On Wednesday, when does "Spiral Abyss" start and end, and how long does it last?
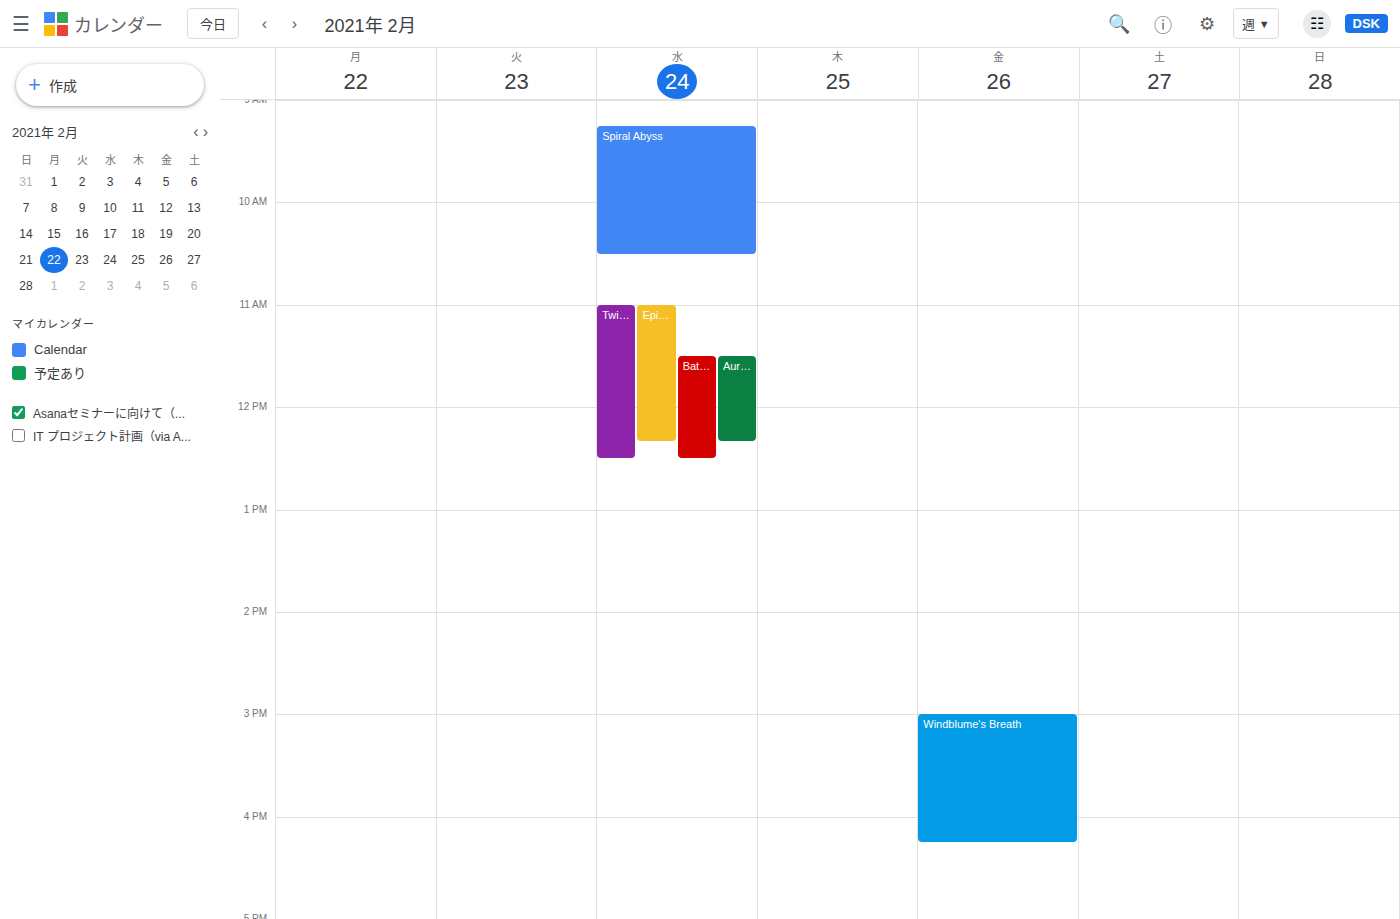
9:15 AM to 10:30 AM, 1 hour 15 minutes